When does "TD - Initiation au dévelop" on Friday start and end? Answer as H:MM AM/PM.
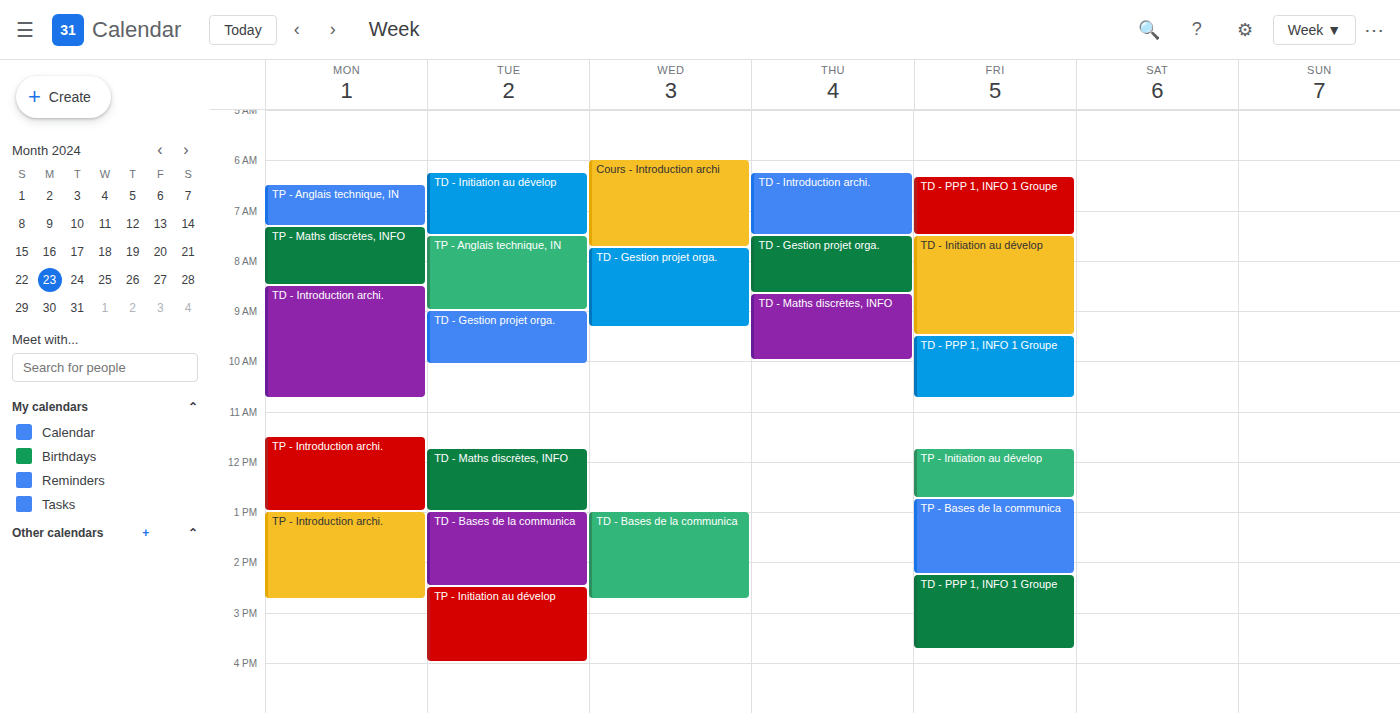
7:30 AM to 9:30 AM